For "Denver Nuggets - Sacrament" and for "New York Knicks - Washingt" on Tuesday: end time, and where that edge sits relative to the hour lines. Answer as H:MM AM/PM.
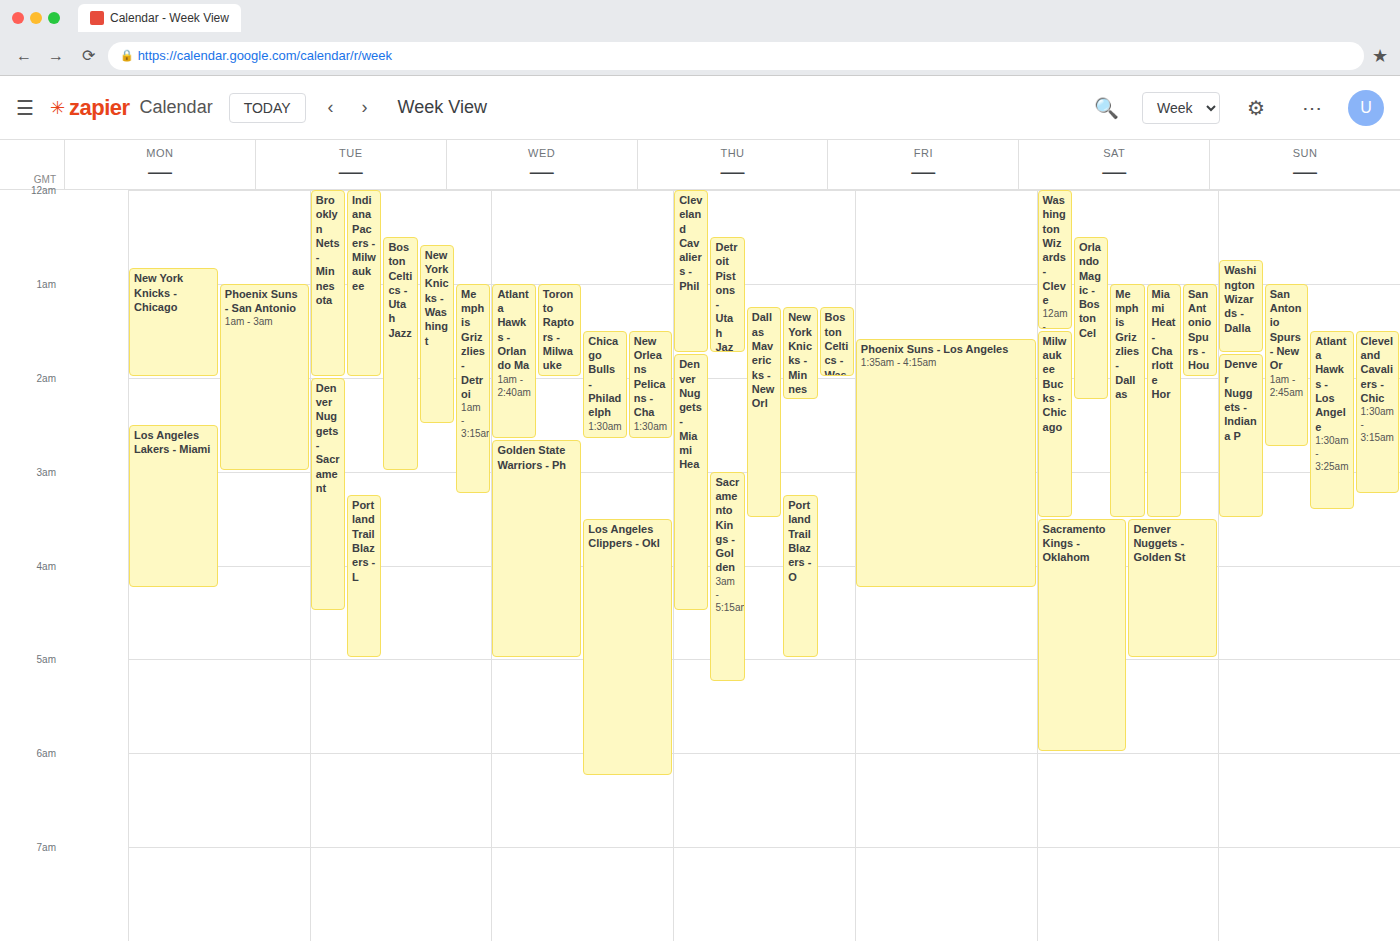
"Denver Nuggets - Sacrament": 4:30 AM, halfway between the 4 AM and 5 AM lines. "New York Knicks - Washingt": 2:30 AM, halfway between the 2 AM and 3 AM lines.